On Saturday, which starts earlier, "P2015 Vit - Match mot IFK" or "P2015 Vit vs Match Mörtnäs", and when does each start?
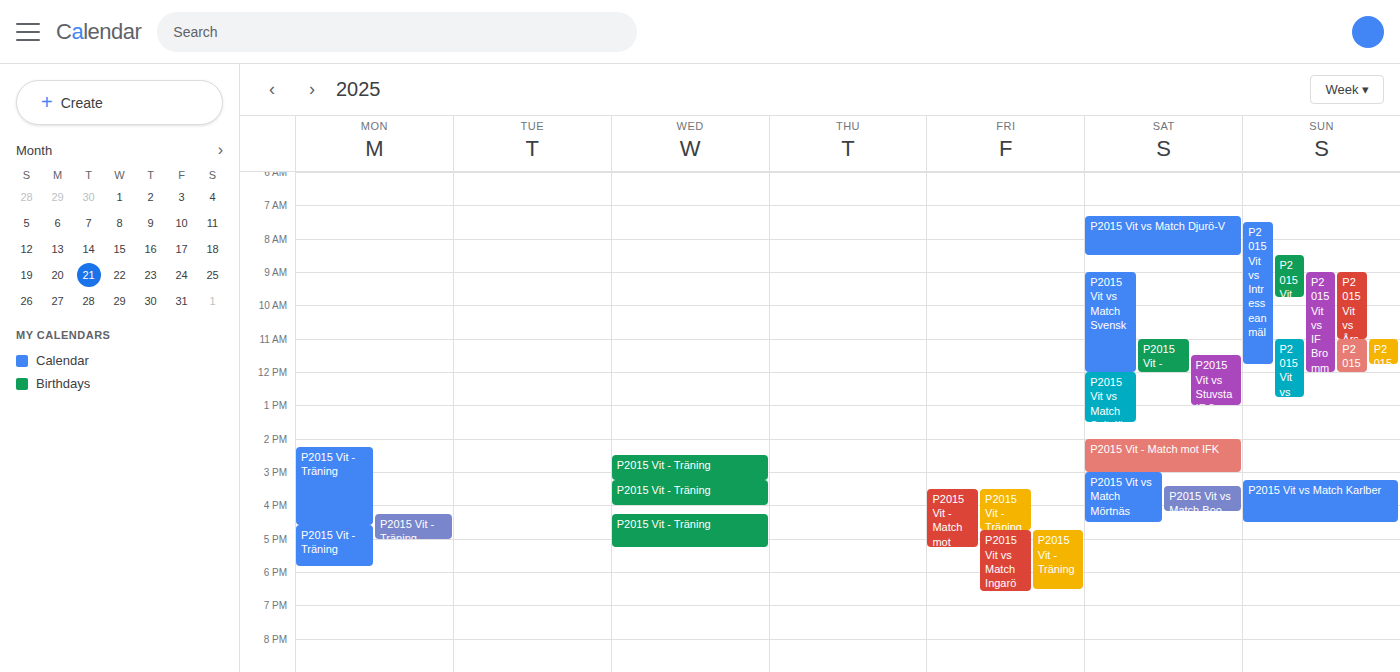
"P2015 Vit - Match mot IFK" 2:00 PM; "P2015 Vit vs Match Mörtnäs" 3:00 PM.